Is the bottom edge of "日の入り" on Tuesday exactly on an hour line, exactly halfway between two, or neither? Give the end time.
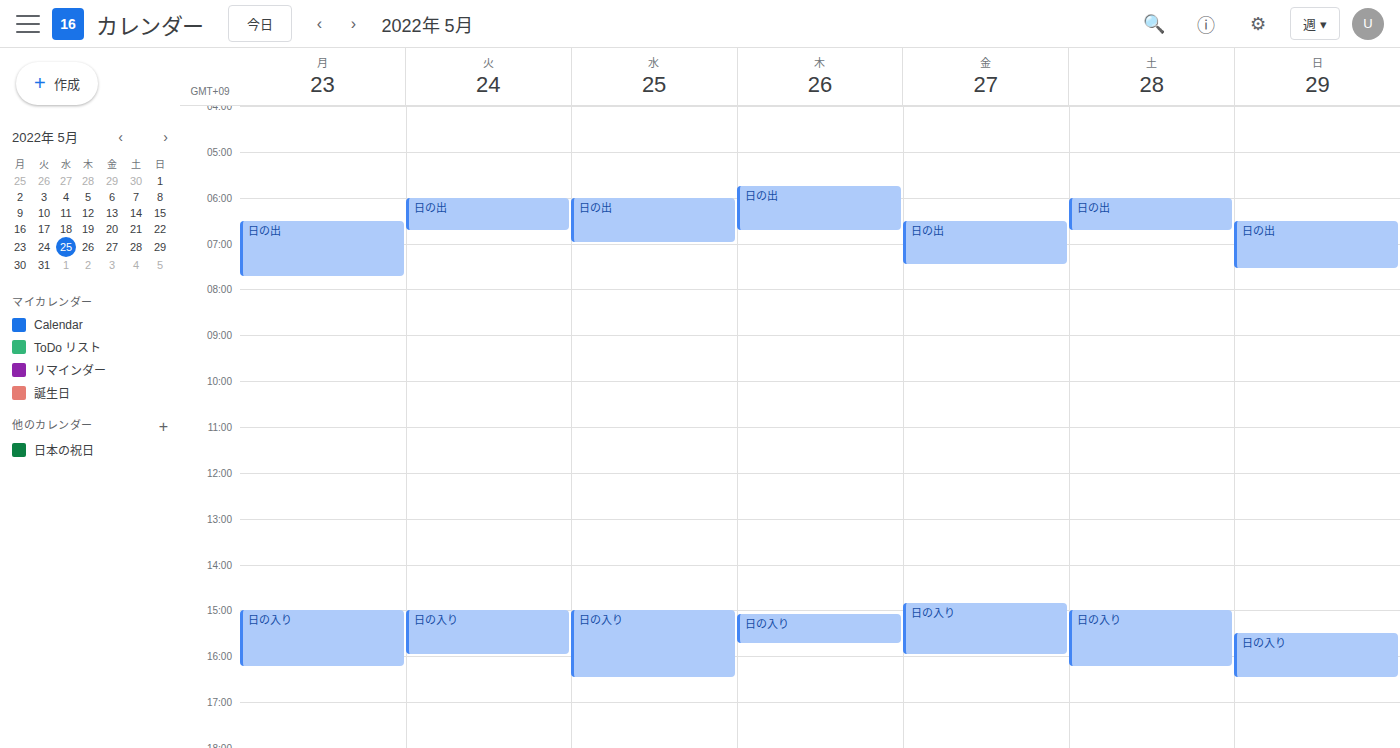
4:00 PM -- exactly on the 4 PM line.